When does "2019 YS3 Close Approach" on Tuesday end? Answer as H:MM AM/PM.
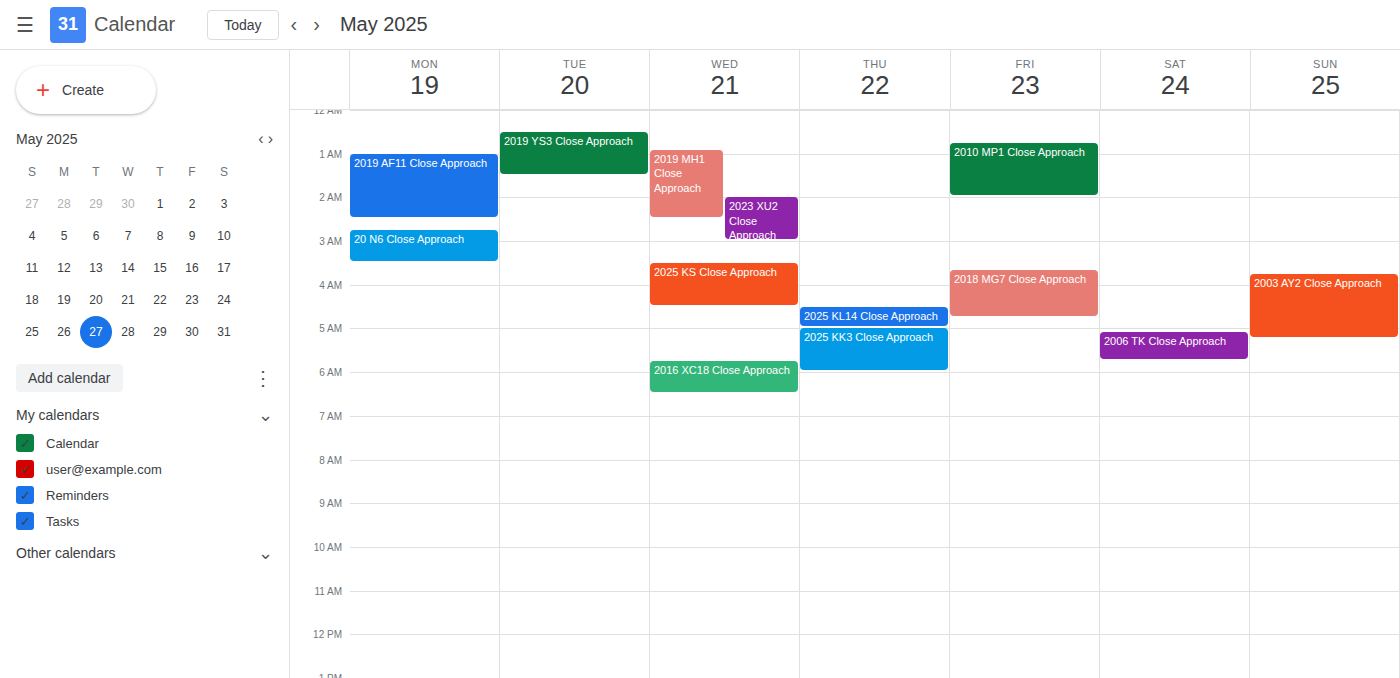
1:30 AM